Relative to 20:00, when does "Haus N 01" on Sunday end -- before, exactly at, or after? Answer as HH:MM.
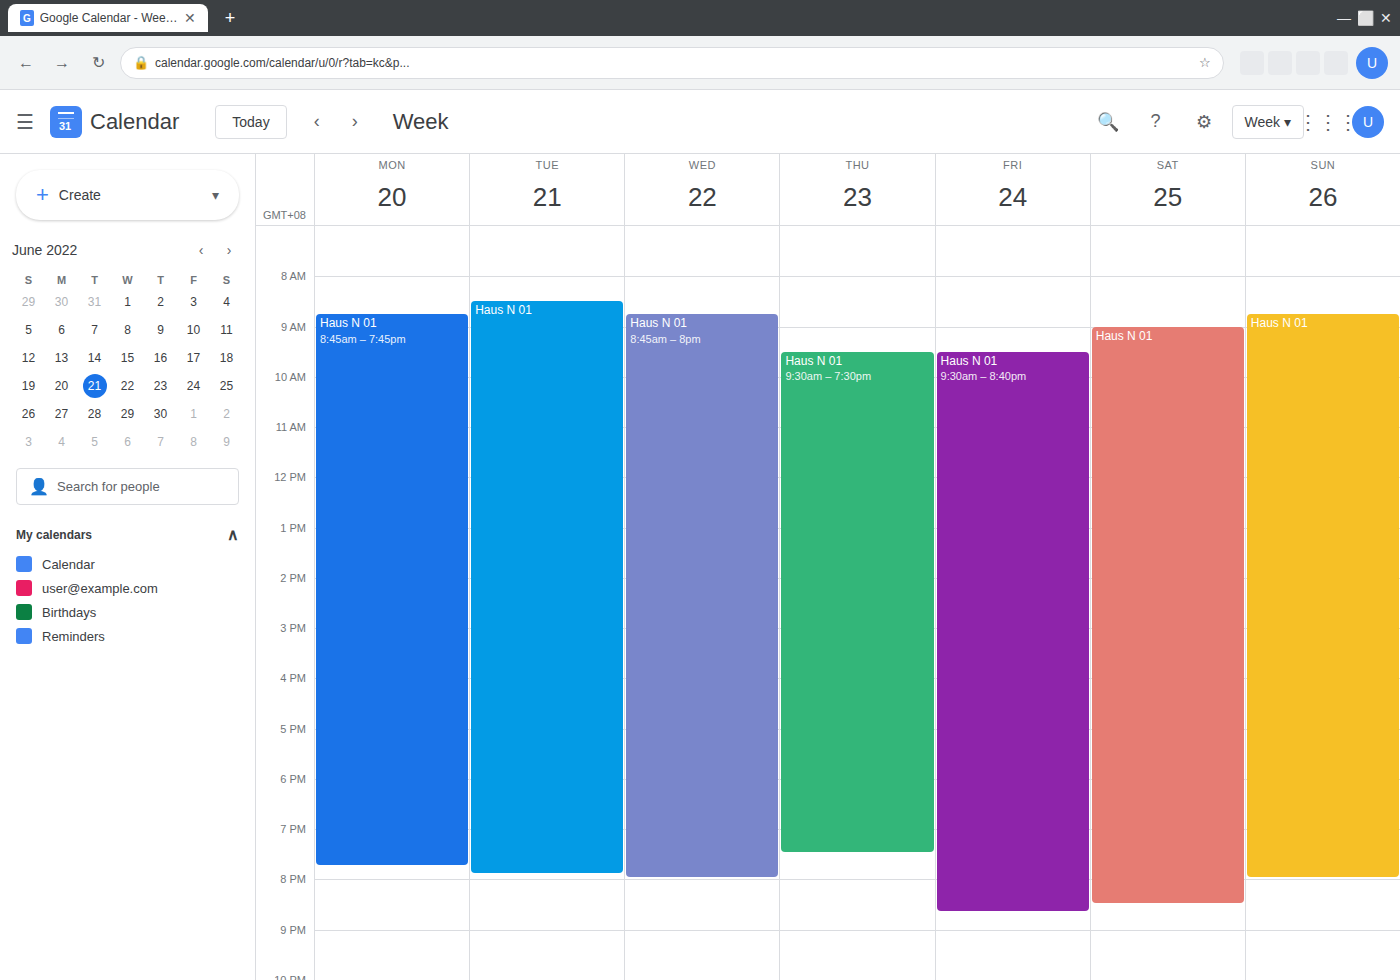
20:00 -- exactly at 20:00, on the 20:00 line.